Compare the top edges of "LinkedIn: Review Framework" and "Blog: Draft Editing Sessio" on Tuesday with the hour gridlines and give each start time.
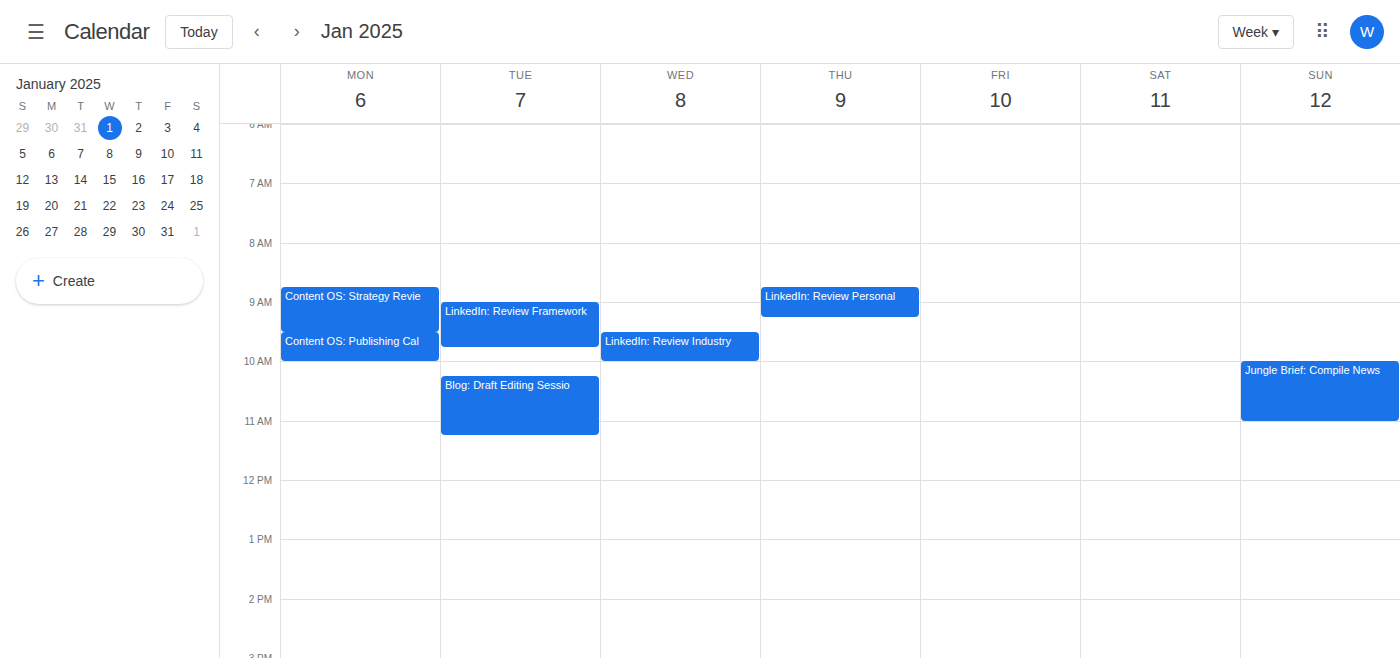
"LinkedIn: Review Framework": 9:00 AM, exactly on the 9 AM line. "Blog: Draft Editing Sessio": 10:15 AM, neither: a quarter of the way from the 10 AM line to the 11 AM line.